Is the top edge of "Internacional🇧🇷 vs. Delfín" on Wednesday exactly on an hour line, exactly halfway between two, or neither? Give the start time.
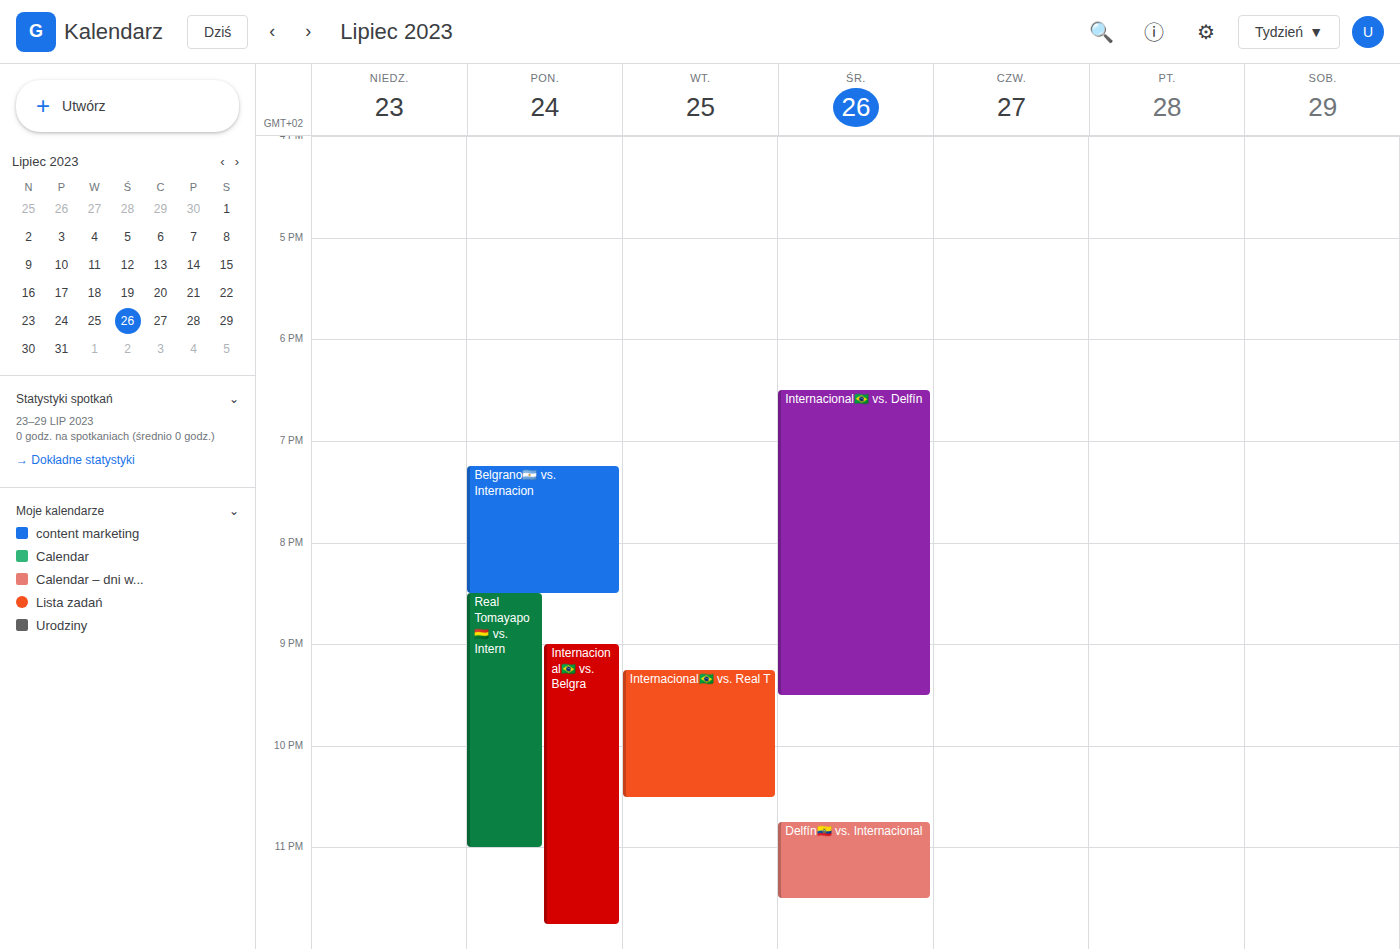
6:30 PM -- halfway between the 6 PM and 7 PM lines.